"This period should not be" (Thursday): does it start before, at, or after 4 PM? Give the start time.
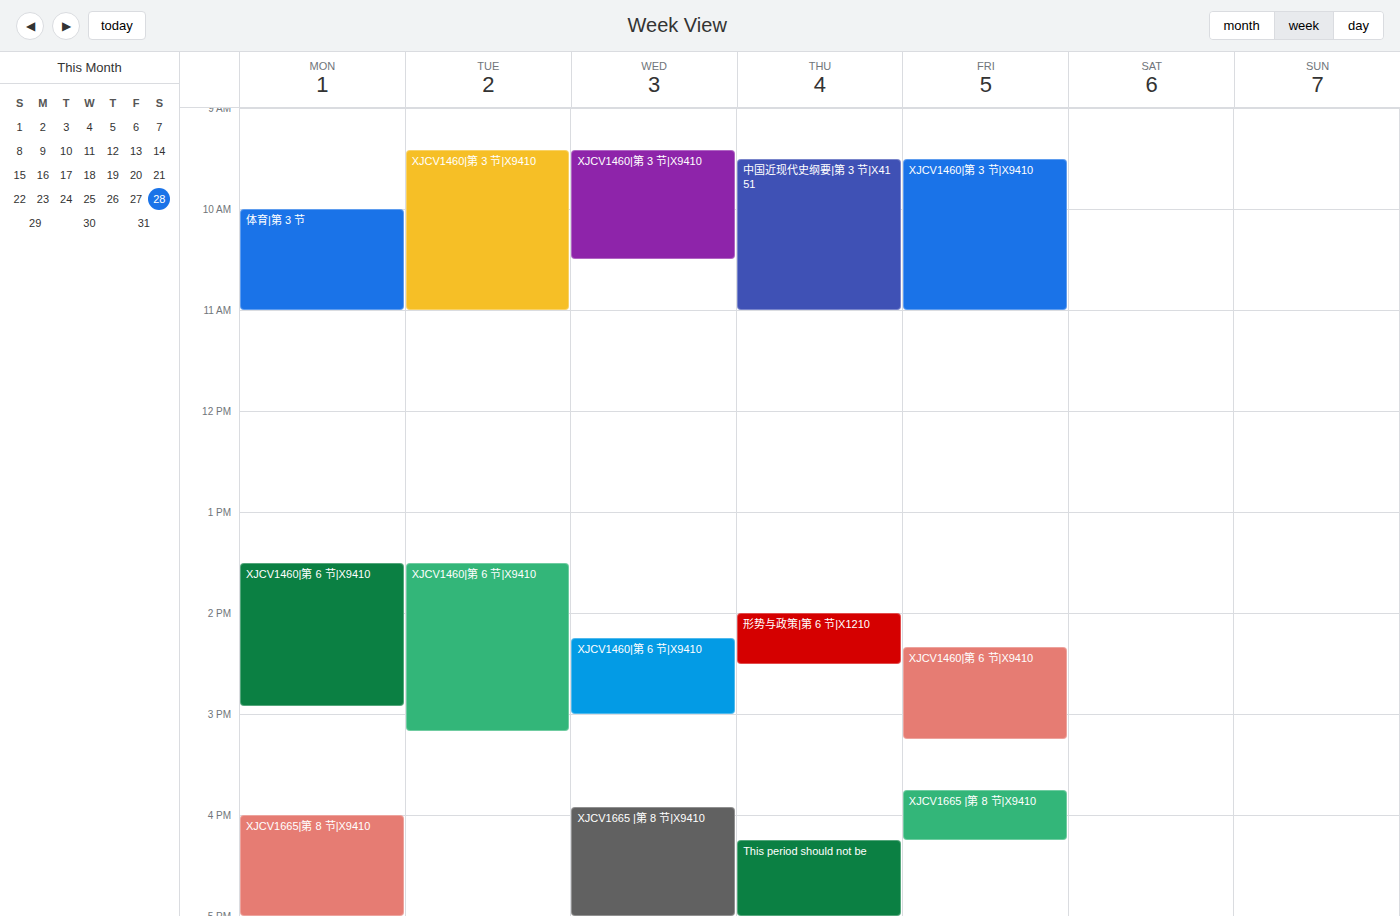
4:15 PM -- after 4 PM, 15 minutes below the 4 PM line.